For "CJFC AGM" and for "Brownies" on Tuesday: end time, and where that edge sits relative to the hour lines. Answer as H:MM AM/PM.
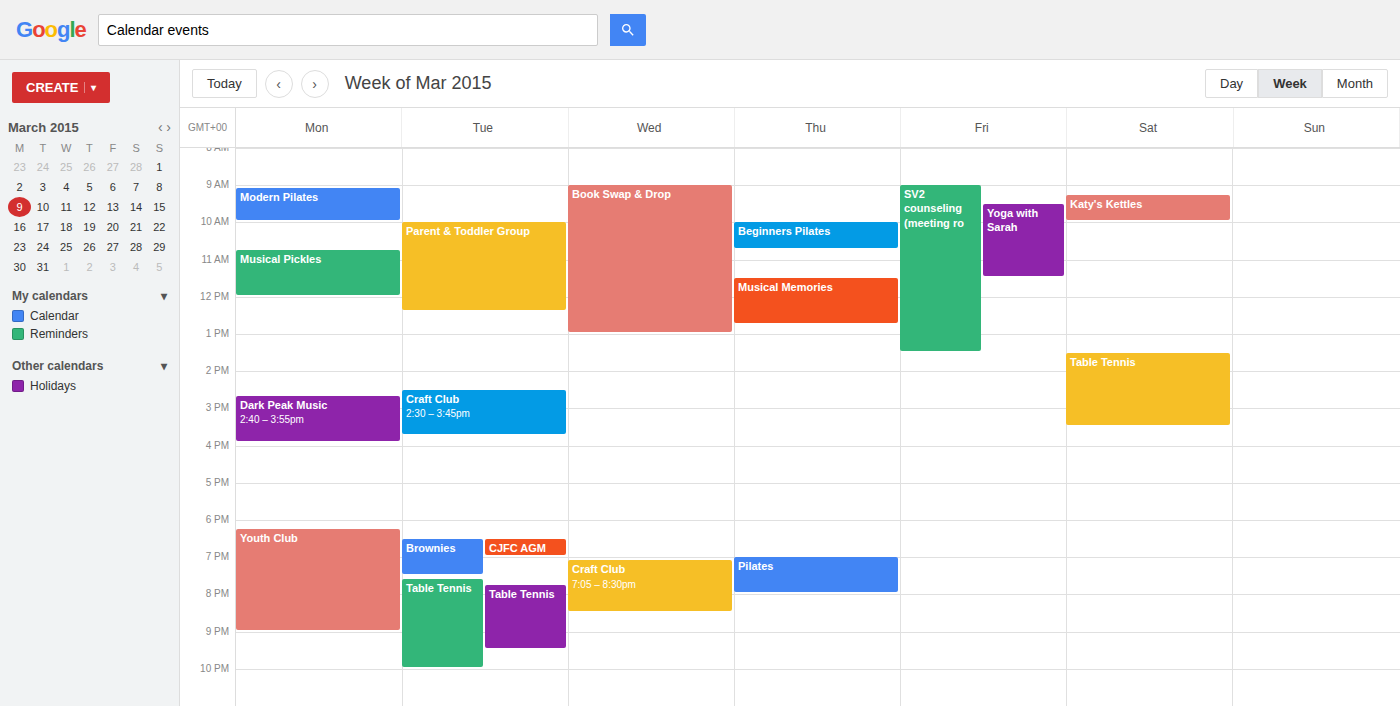
"CJFC AGM": 7:00 PM, exactly on the 7 PM line. "Brownies": 7:30 PM, halfway between the 7 PM and 8 PM lines.